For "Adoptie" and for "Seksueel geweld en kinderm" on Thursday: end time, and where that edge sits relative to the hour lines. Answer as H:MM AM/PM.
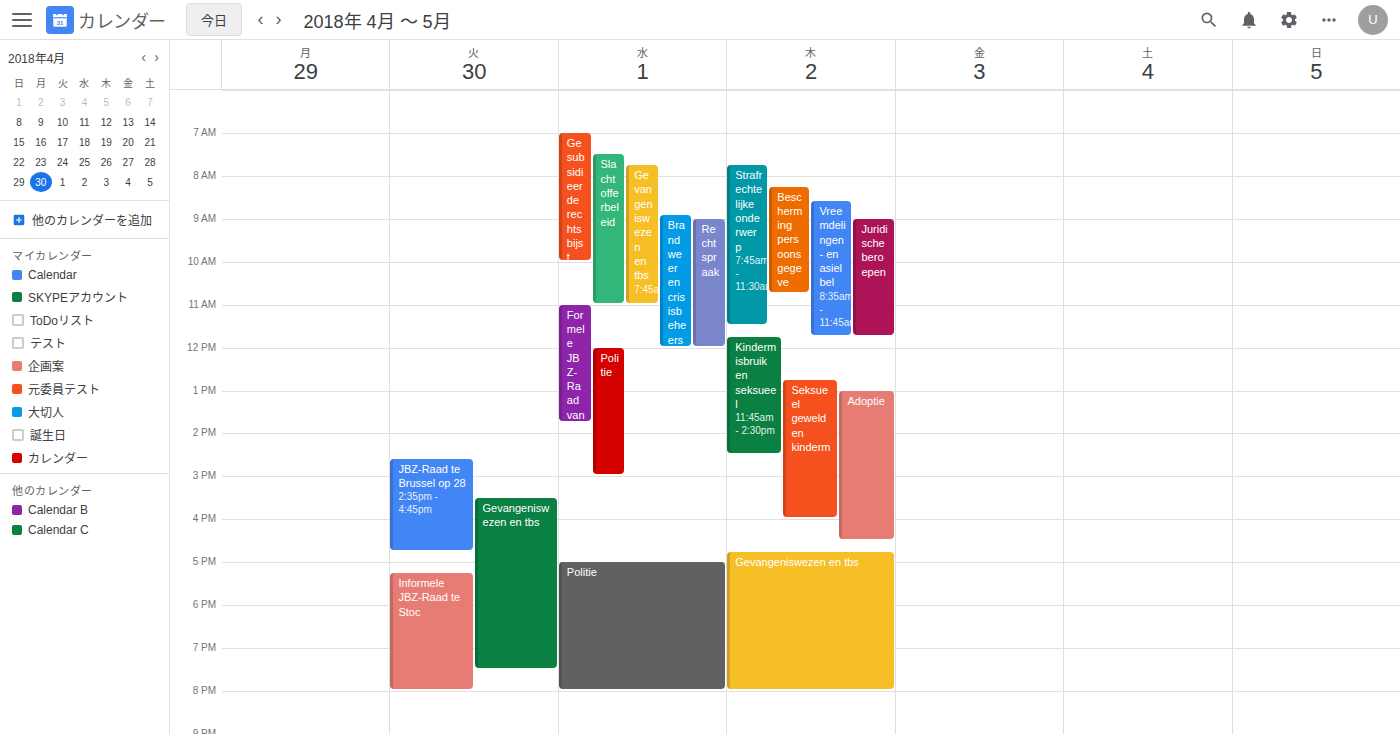
"Adoptie": 4:30 PM, halfway between the 4 PM and 5 PM lines. "Seksueel geweld en kinderm": 4:00 PM, exactly on the 4 PM line.